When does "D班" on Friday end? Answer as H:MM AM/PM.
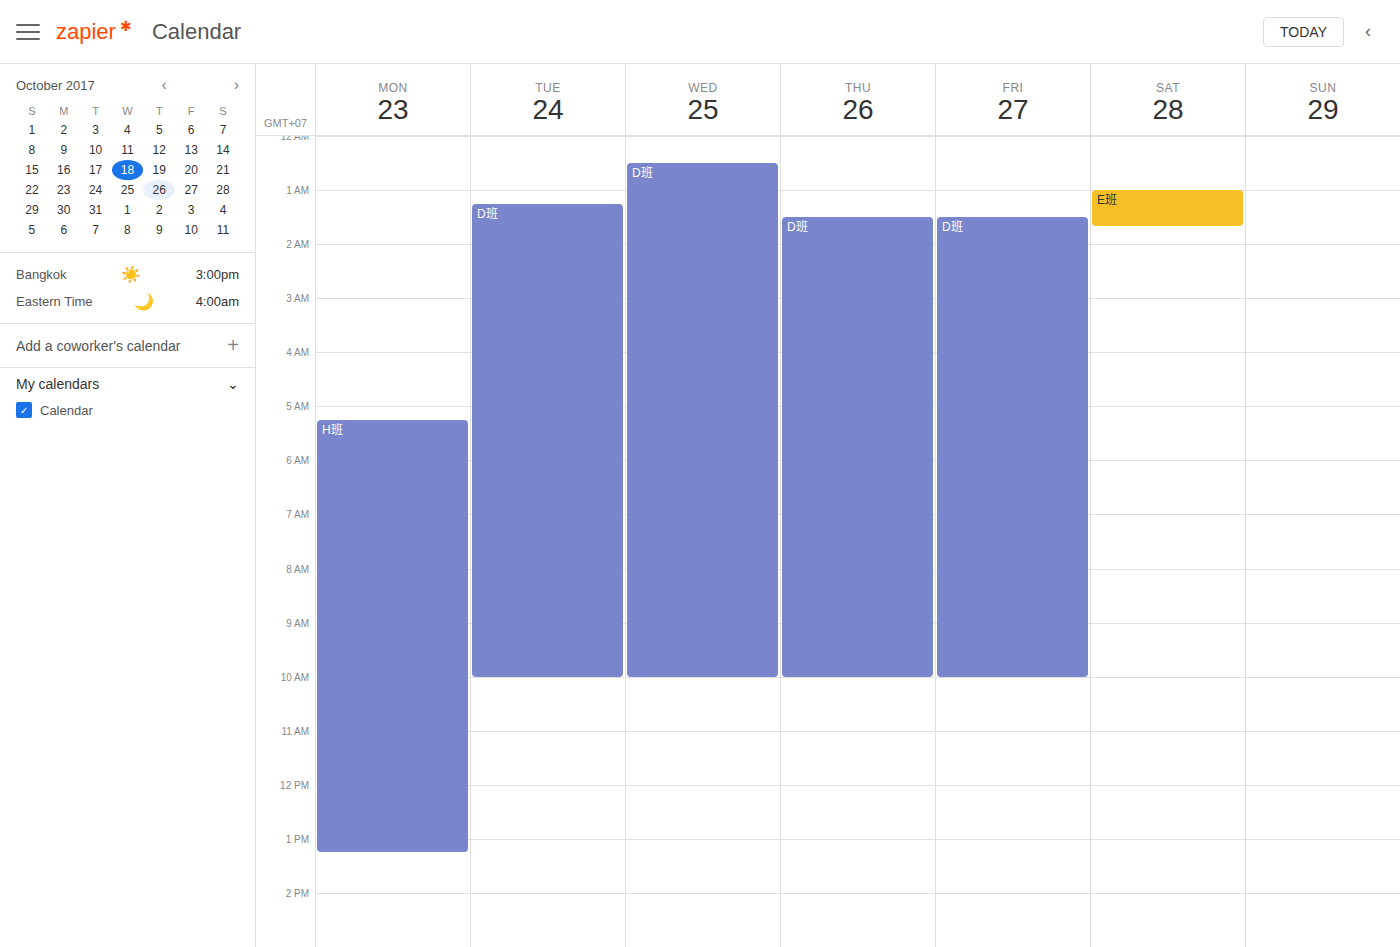
10:00 AM